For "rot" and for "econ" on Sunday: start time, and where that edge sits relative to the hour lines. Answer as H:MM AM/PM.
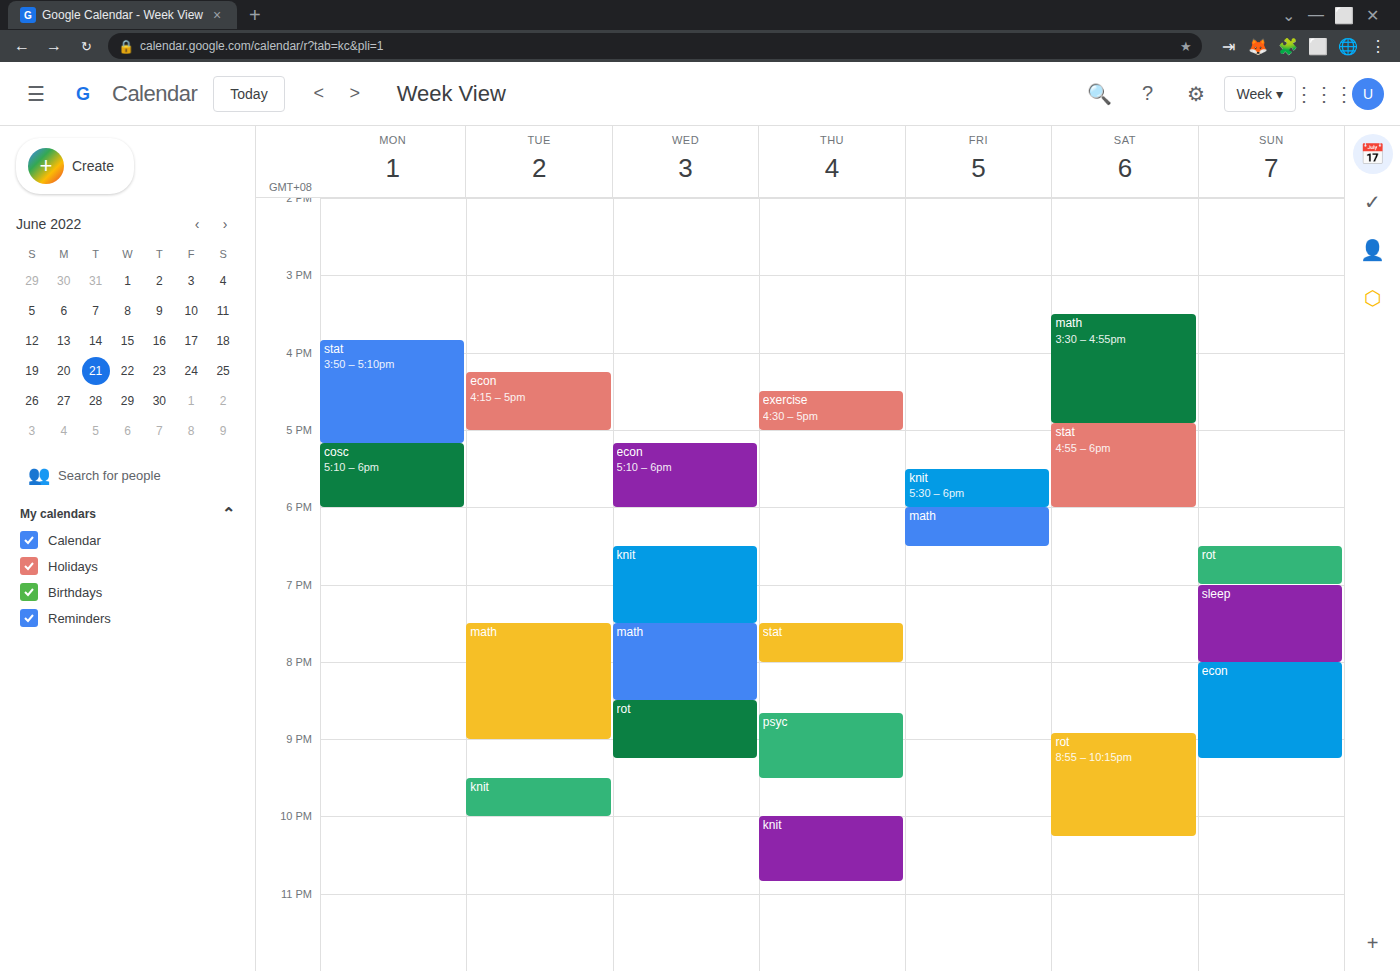
"rot": 6:30 PM, halfway between the 6 PM and 7 PM lines. "econ": 8:00 PM, exactly on the 8 PM line.